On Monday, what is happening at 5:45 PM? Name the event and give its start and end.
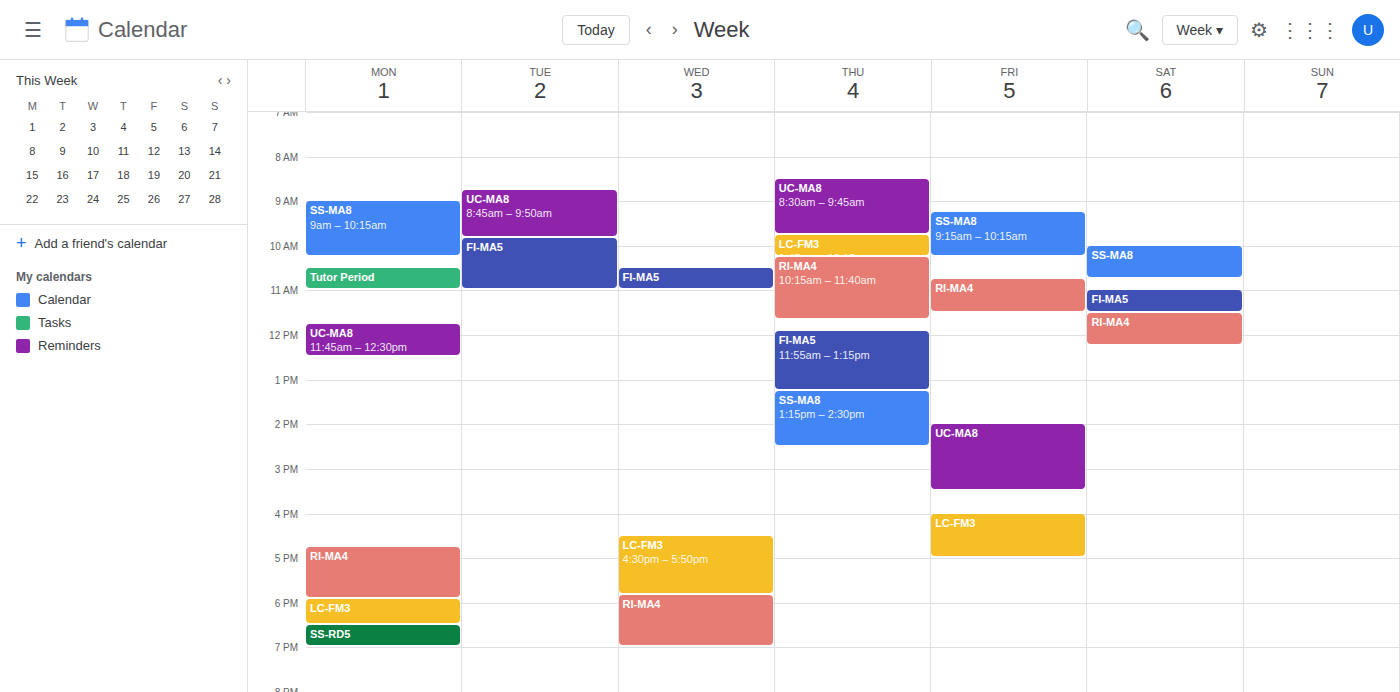
"RI-MA4", 4:45 PM to 5:55 PM